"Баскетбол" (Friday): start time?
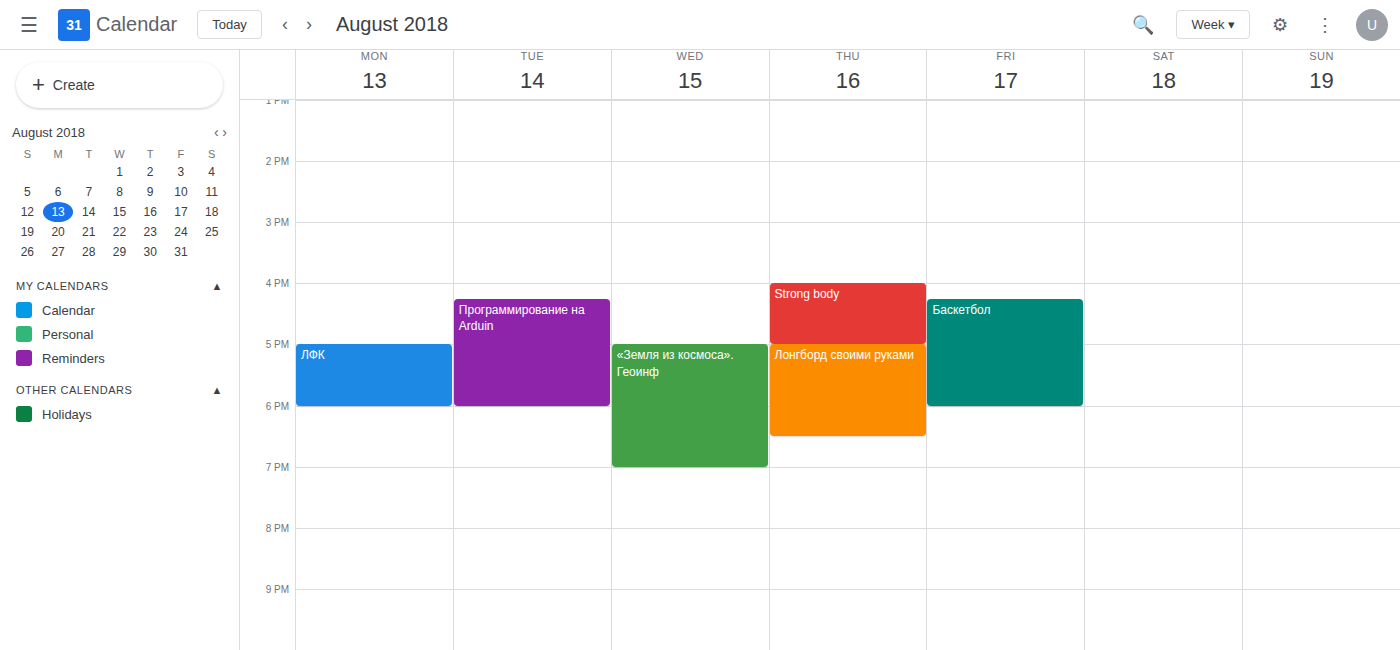
16:15